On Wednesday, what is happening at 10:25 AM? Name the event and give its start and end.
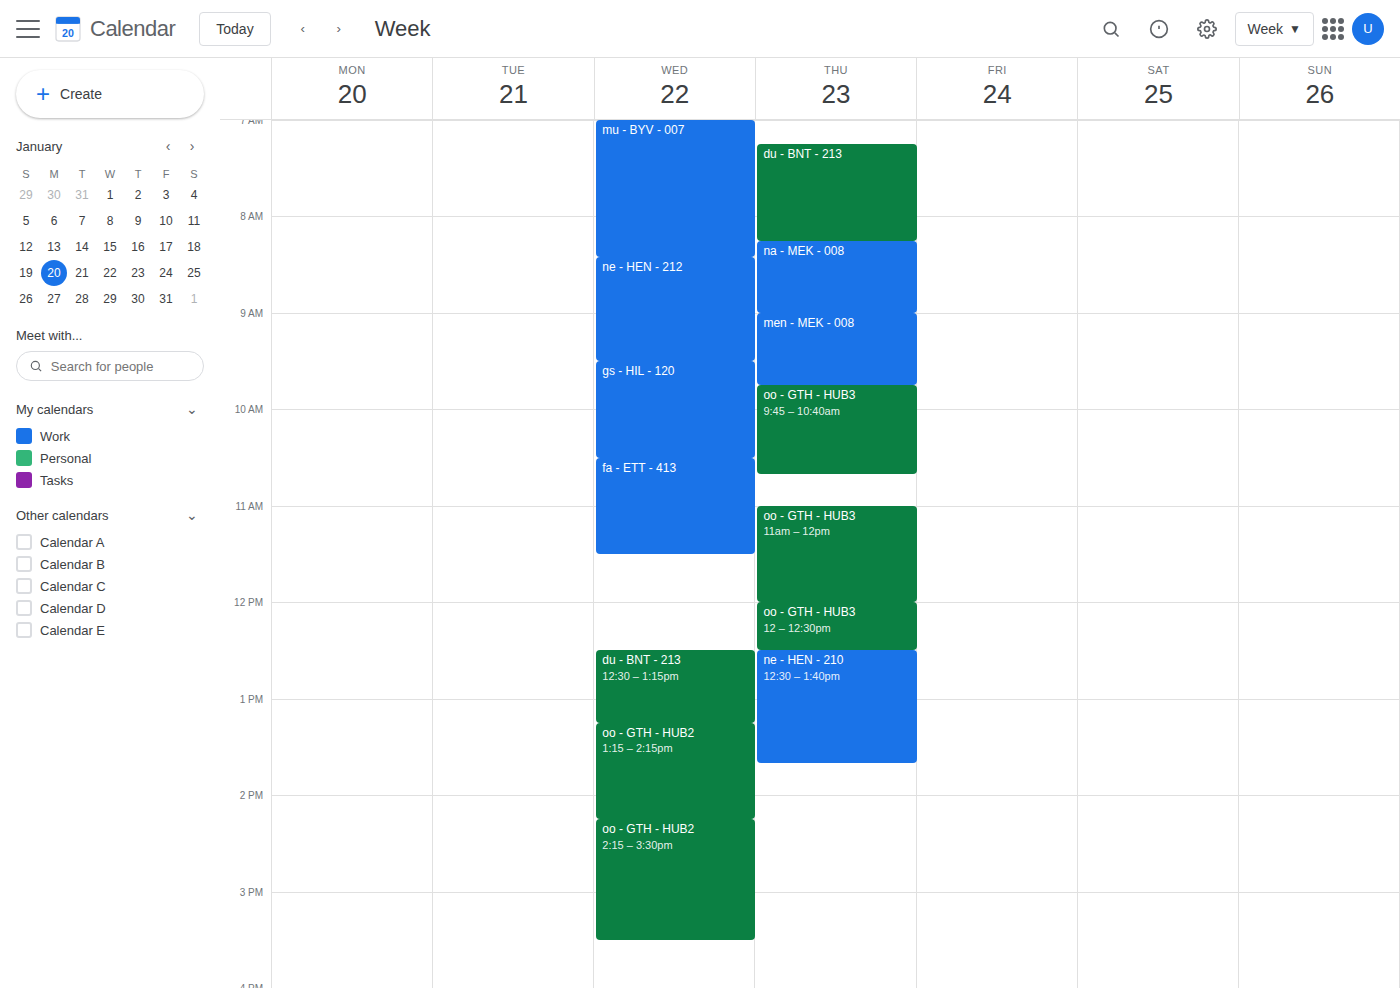
"gs - HIL - 120", 9:30 AM to 10:30 AM